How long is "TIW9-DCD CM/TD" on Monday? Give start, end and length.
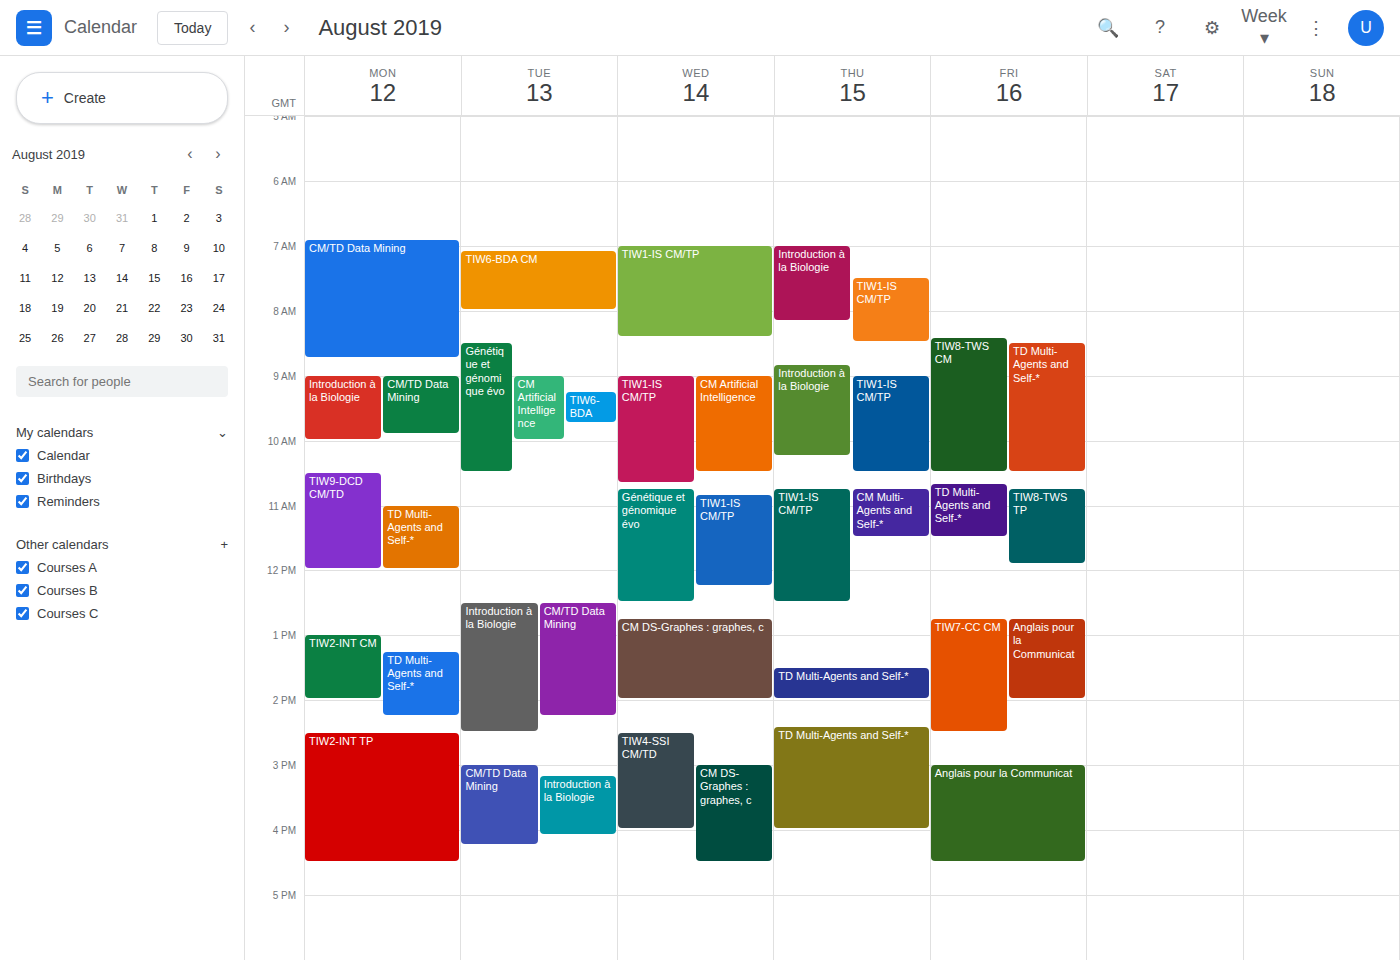
10:30 AM to 12:00 PM, 1 hour 30 minutes